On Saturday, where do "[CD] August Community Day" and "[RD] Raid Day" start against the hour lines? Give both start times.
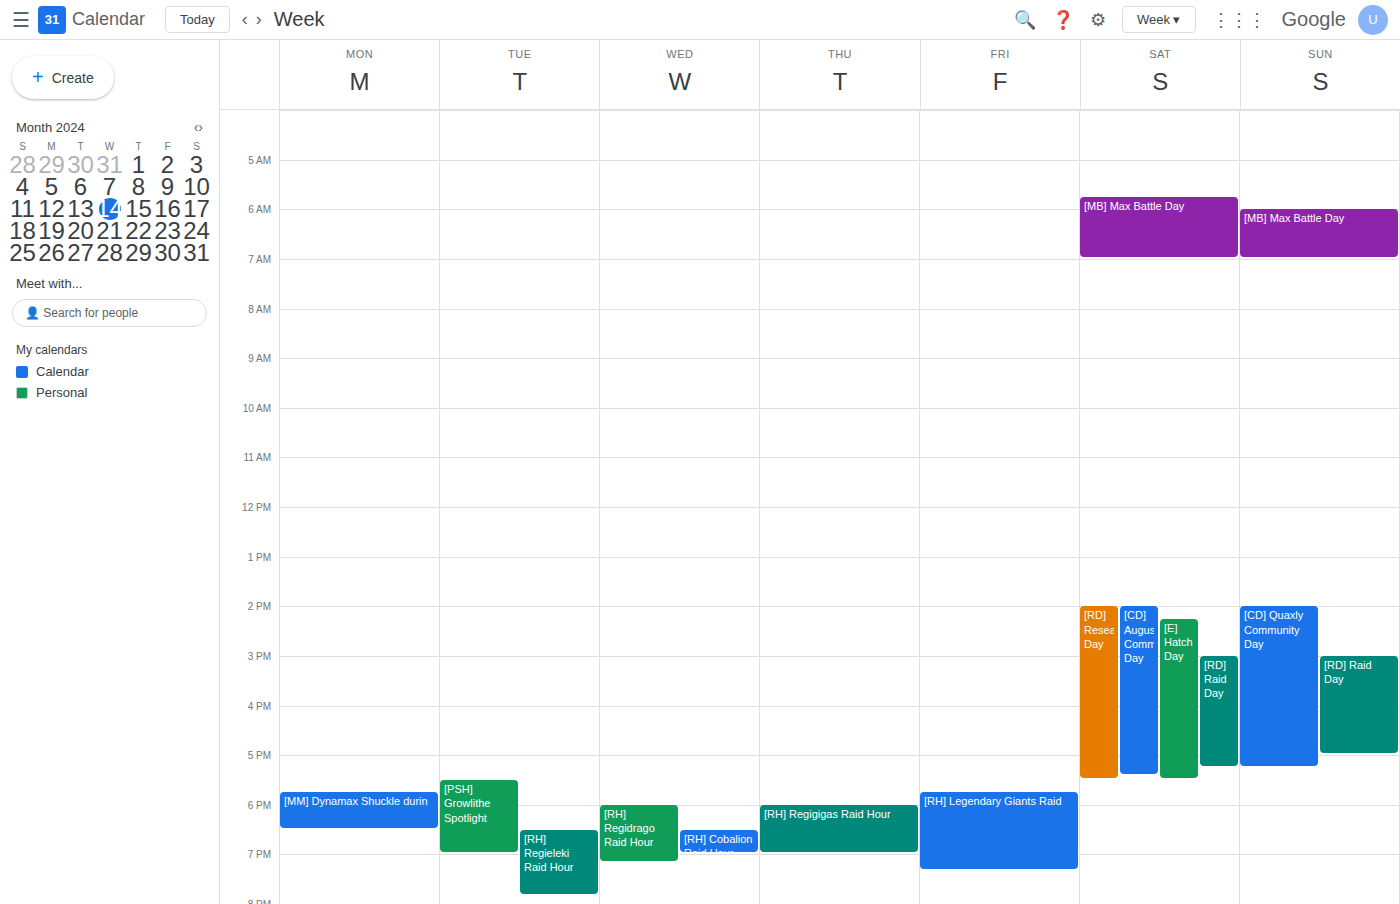
"[CD] August Community Day": 2:00 PM, exactly on the 2 PM line. "[RD] Raid Day": 3:00 PM, exactly on the 3 PM line.